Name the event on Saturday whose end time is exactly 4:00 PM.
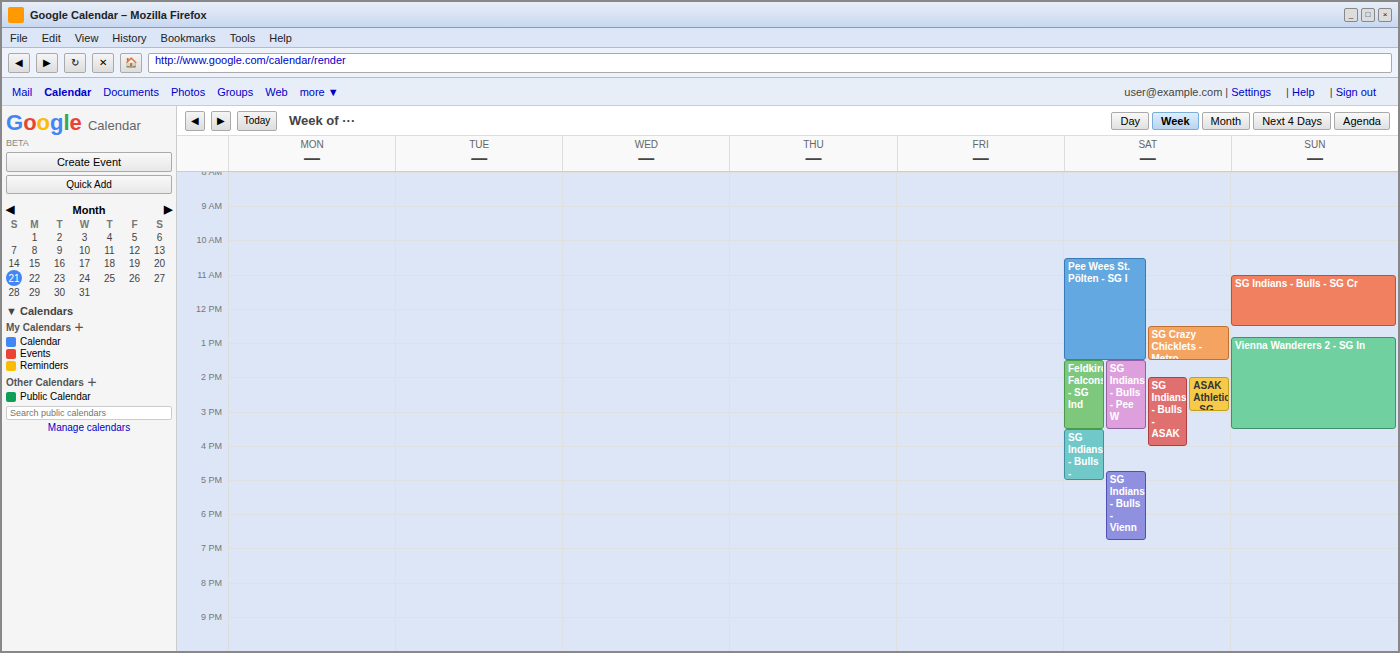
"SG Indians - Bulls - ASAK"